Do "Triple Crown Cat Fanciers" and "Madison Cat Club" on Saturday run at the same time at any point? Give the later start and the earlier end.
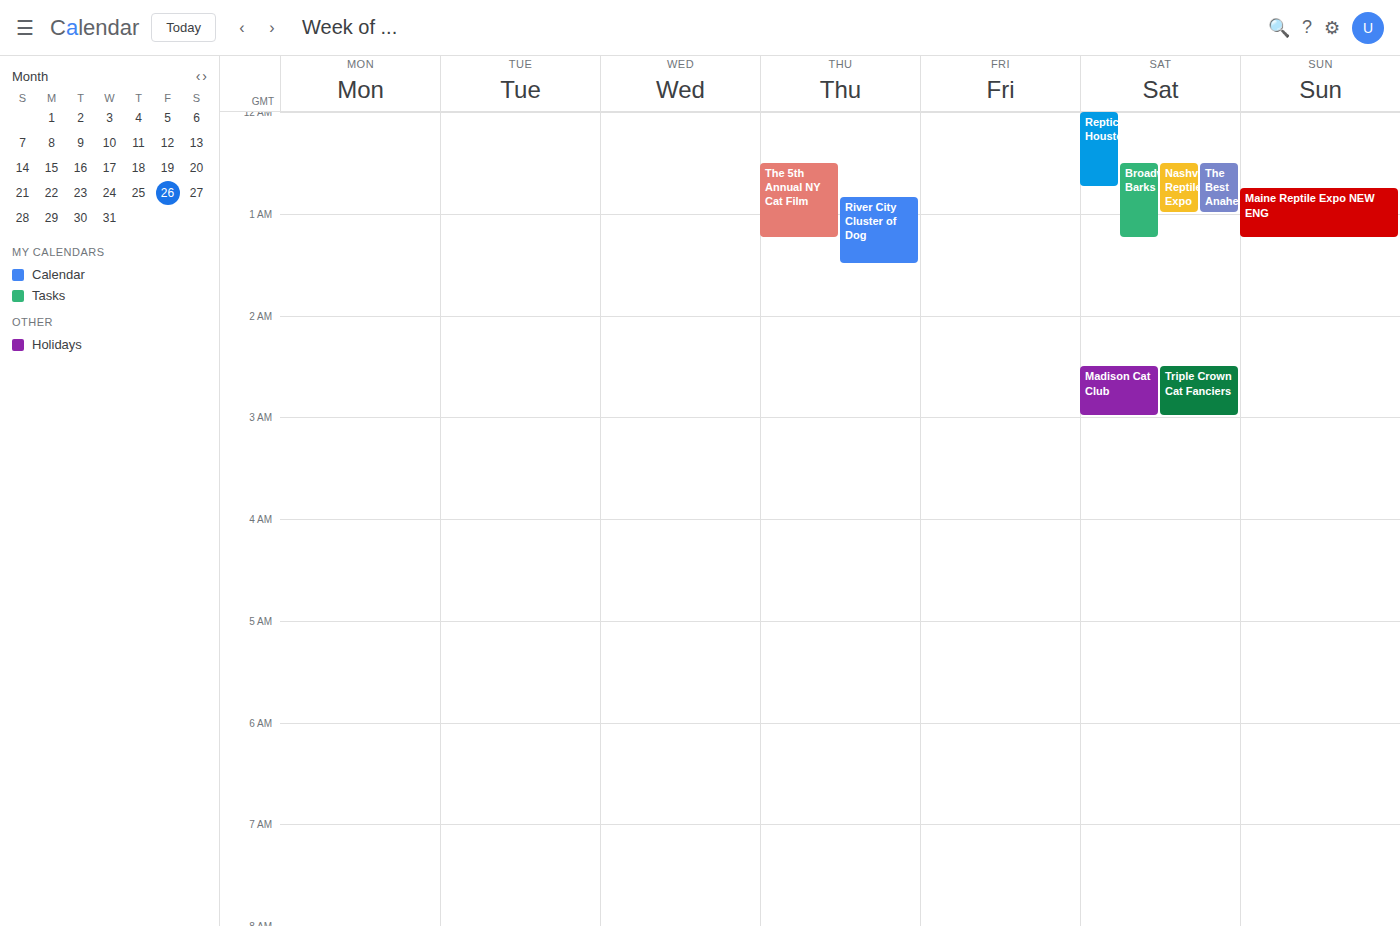
"Madison Cat Club" runs 2:30 AM to 3:00 AM, inside "Triple Crown Cat Fanciers" -- they overlap.